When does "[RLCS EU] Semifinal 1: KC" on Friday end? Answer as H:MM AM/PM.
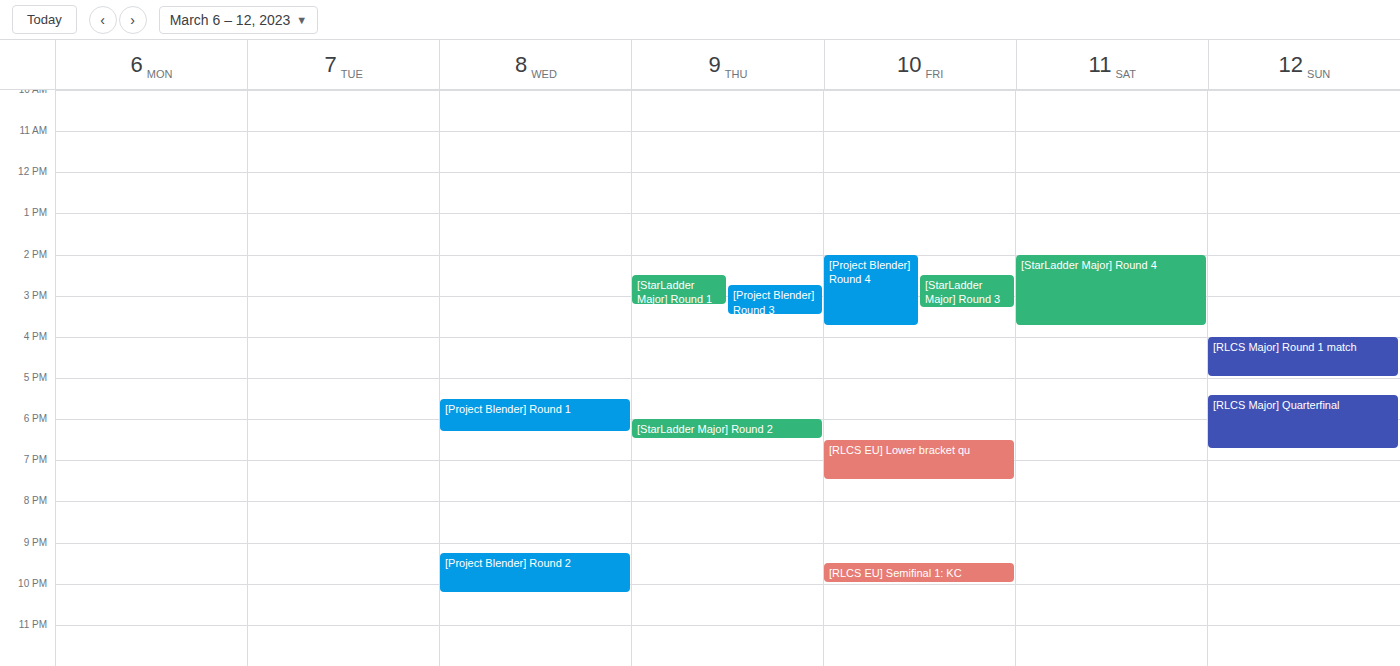
10:00 PM